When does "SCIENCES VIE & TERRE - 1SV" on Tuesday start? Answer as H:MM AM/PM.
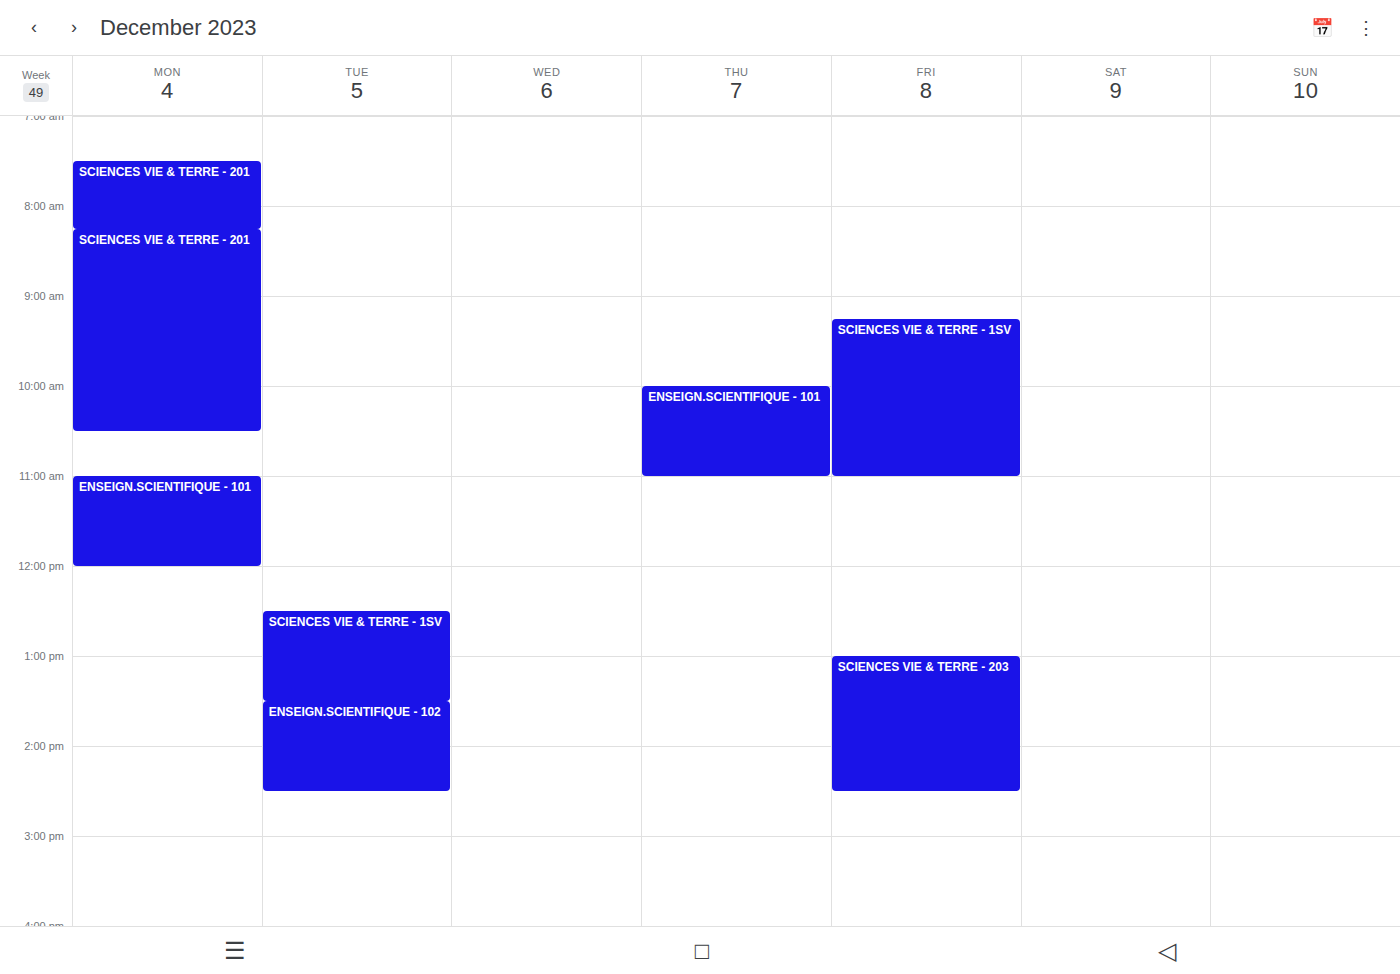
12:30 PM